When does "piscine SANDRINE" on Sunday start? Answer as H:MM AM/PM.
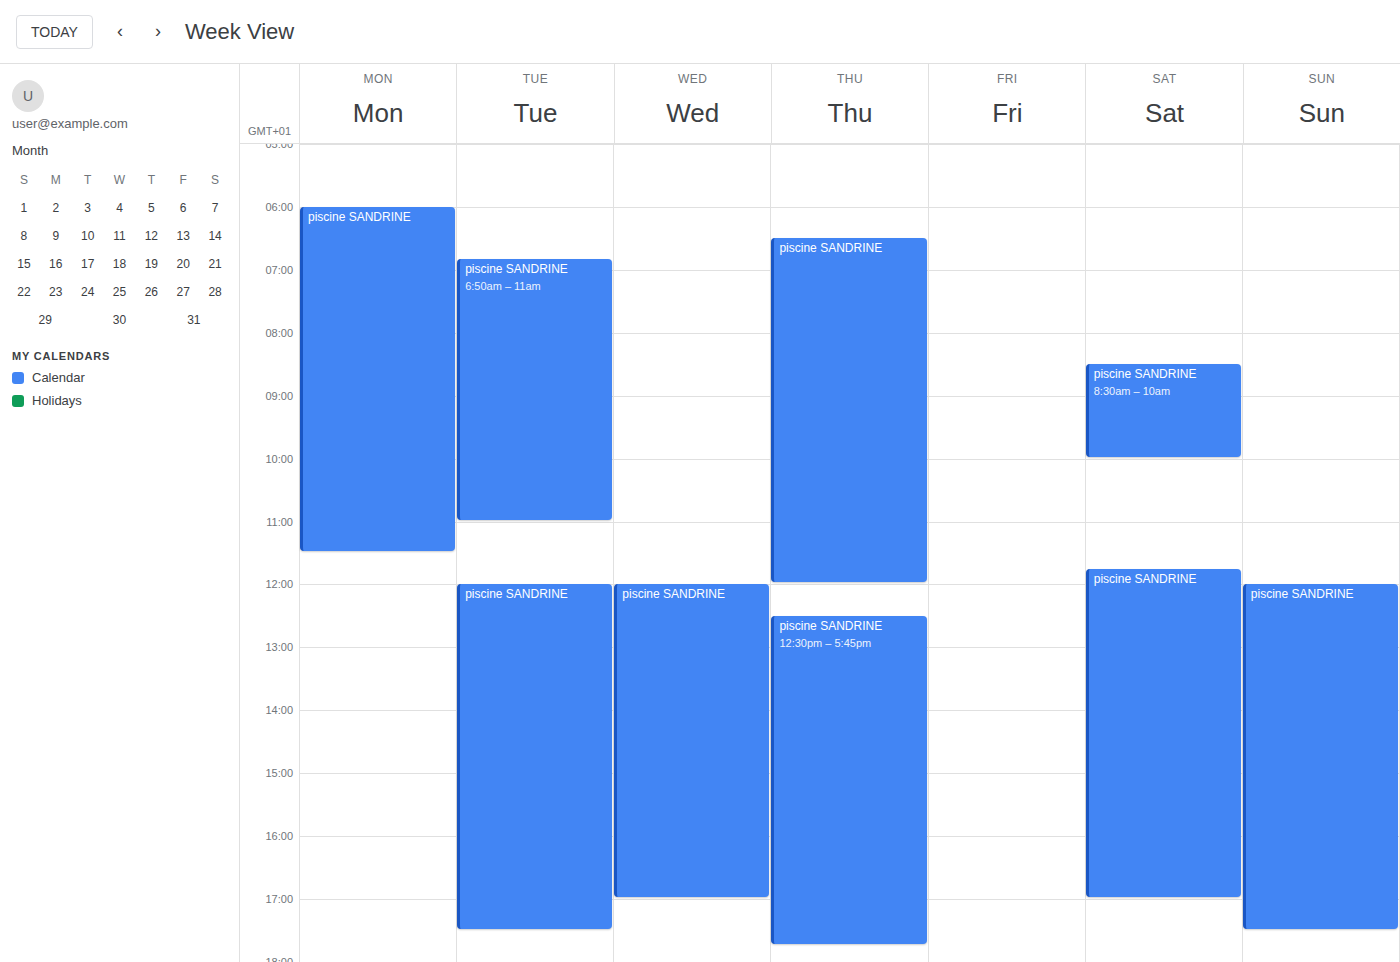
12:00 PM